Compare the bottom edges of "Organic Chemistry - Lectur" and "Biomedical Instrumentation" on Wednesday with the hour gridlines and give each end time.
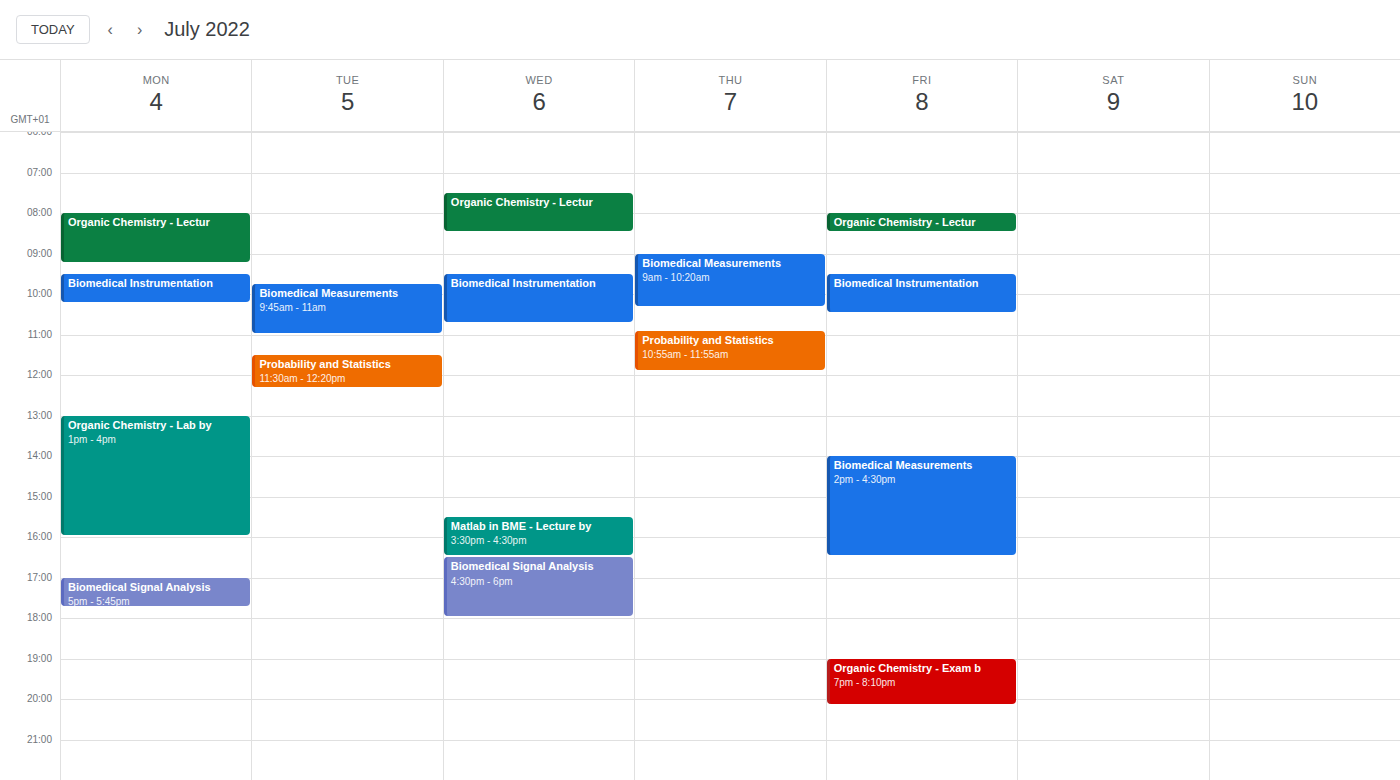
"Organic Chemistry - Lectur": 8:30 AM, halfway between the 8 AM and 9 AM lines. "Biomedical Instrumentation": 10:45 AM, neither: three quarters of the way from the 10 AM line to the 11 AM line.